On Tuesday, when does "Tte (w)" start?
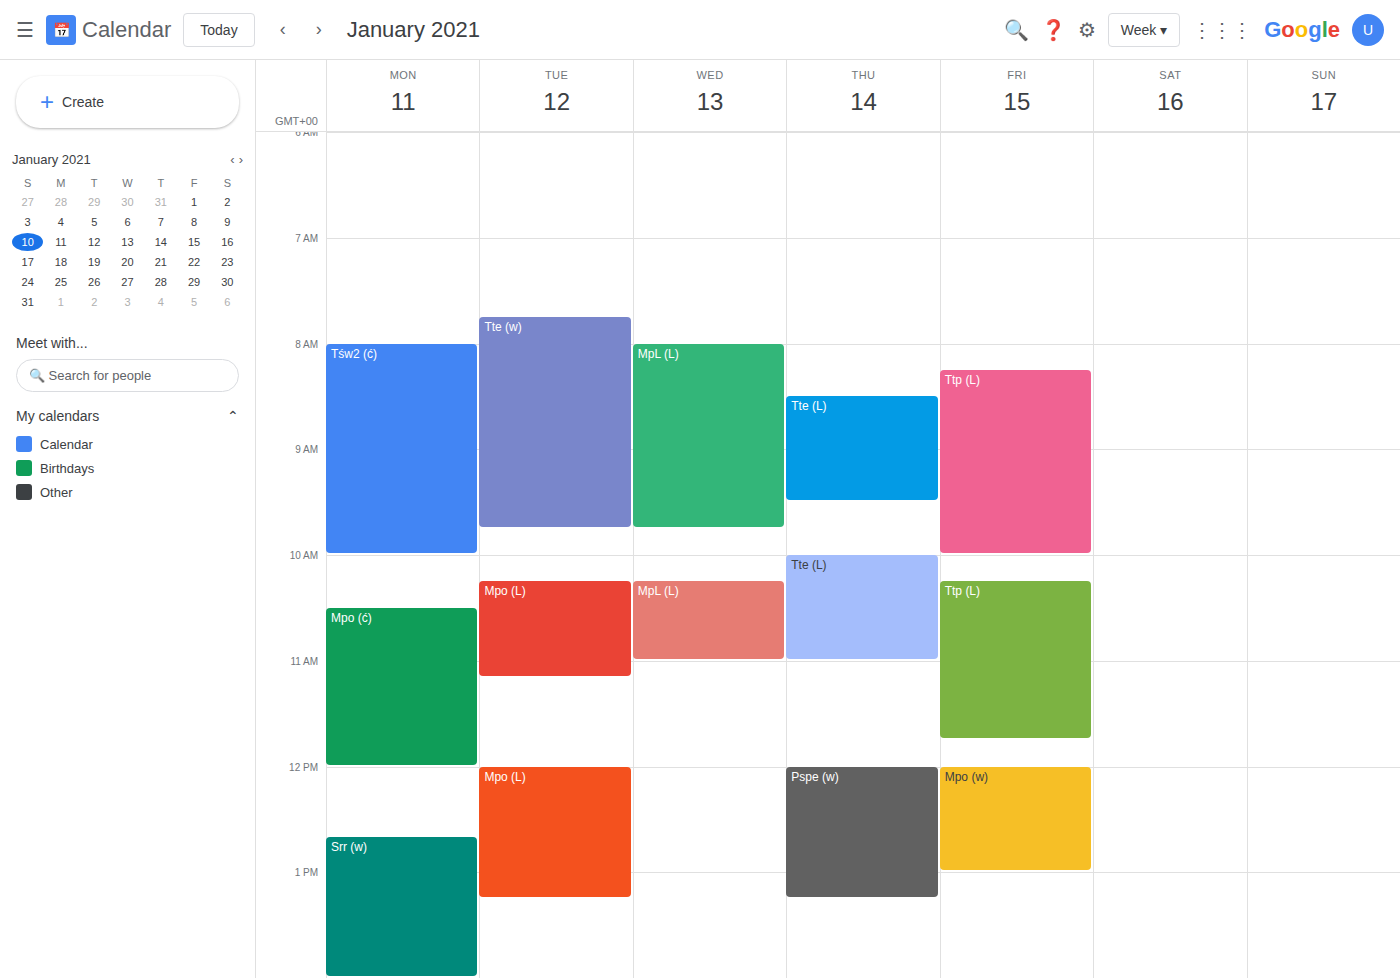
7:45 AM